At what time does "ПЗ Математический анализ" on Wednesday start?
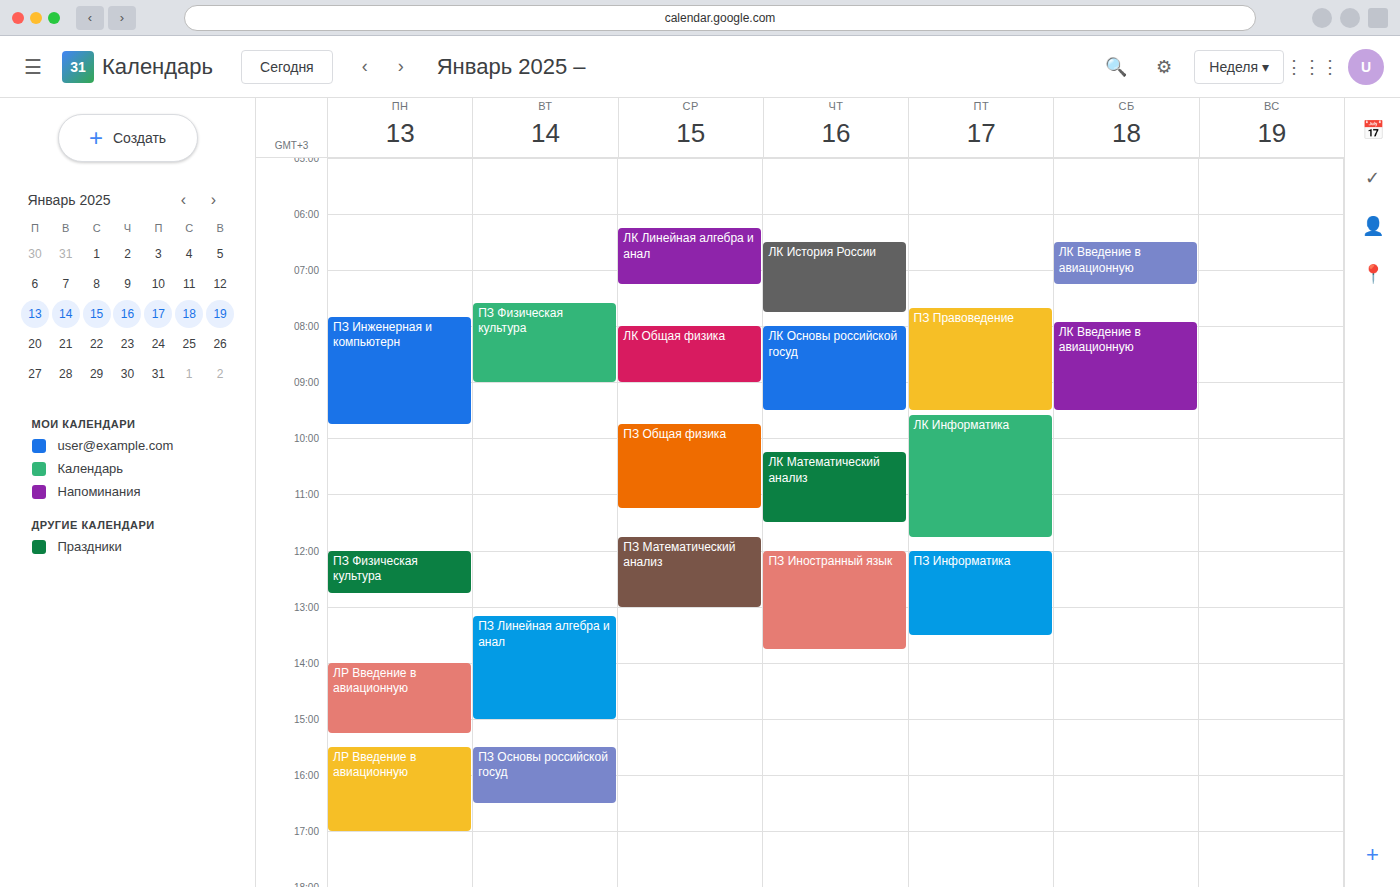
11:45 AM